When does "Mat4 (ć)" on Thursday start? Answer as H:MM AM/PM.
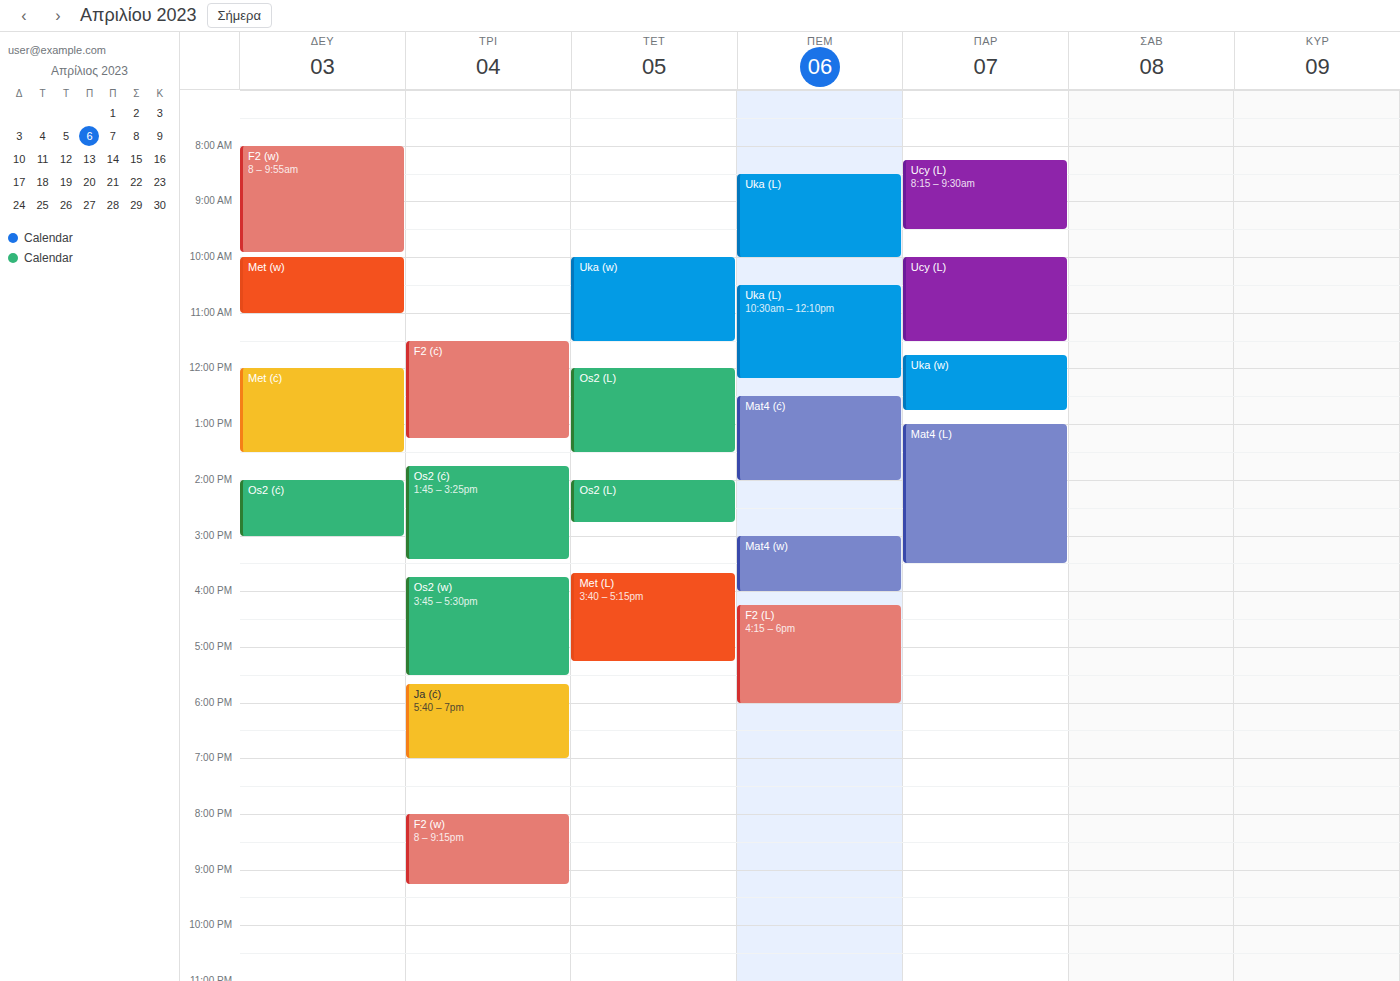
12:30 PM